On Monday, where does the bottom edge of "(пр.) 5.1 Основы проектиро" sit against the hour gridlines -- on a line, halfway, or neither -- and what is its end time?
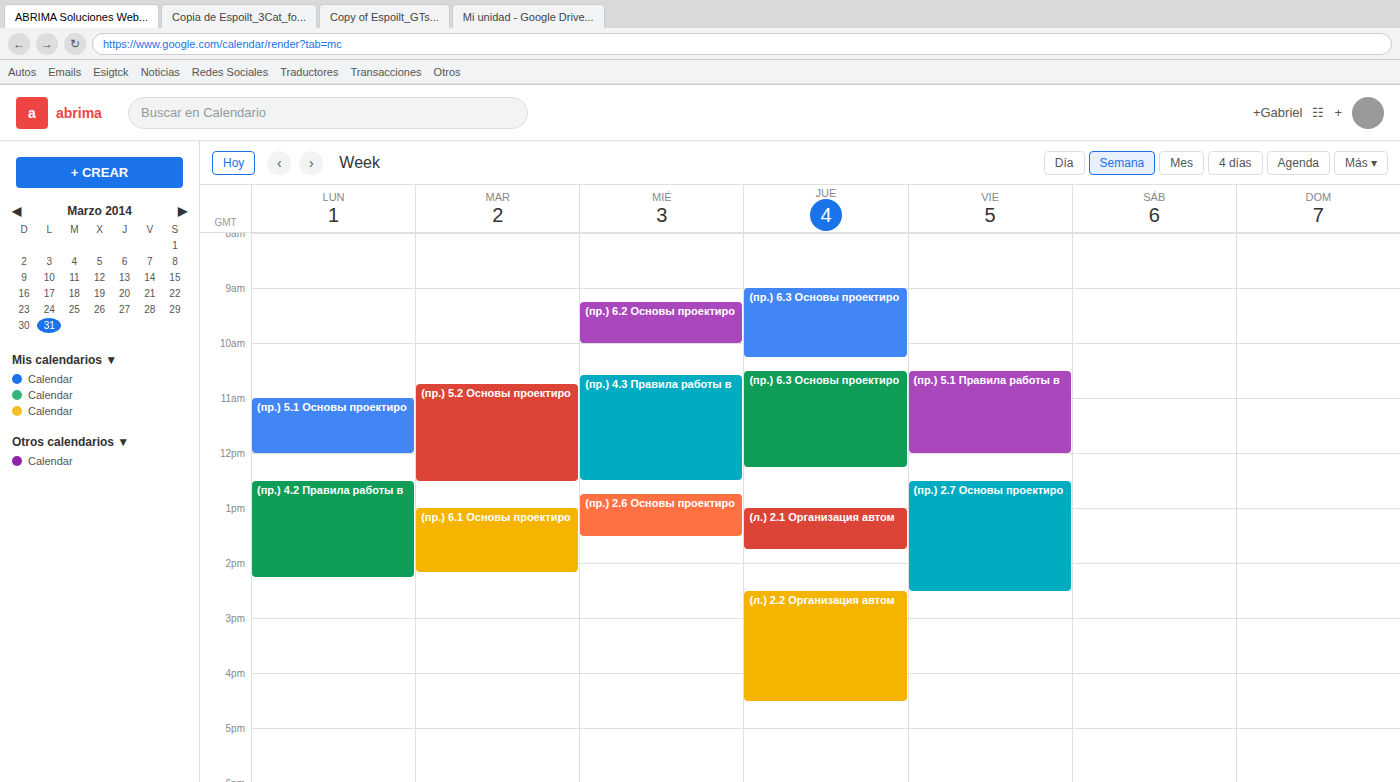
12:00 PM -- exactly on the 12 PM line.